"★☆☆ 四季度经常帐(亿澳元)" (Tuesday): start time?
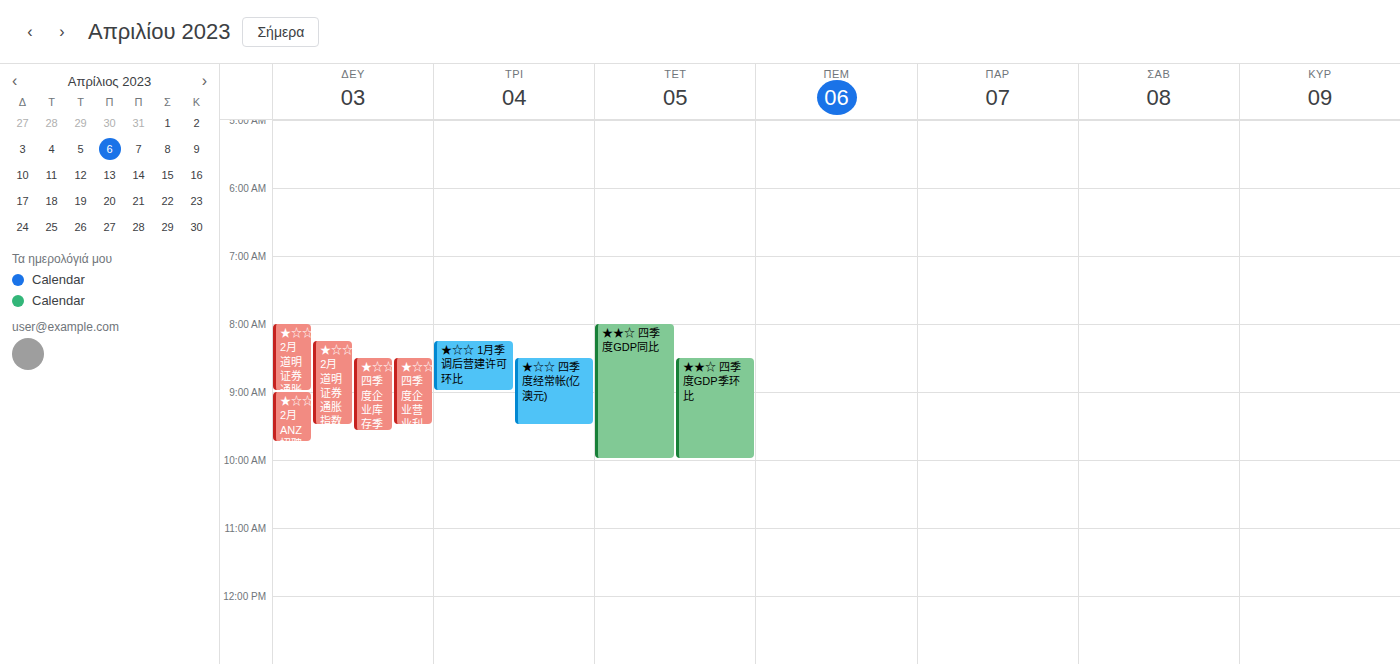
8:30 AM